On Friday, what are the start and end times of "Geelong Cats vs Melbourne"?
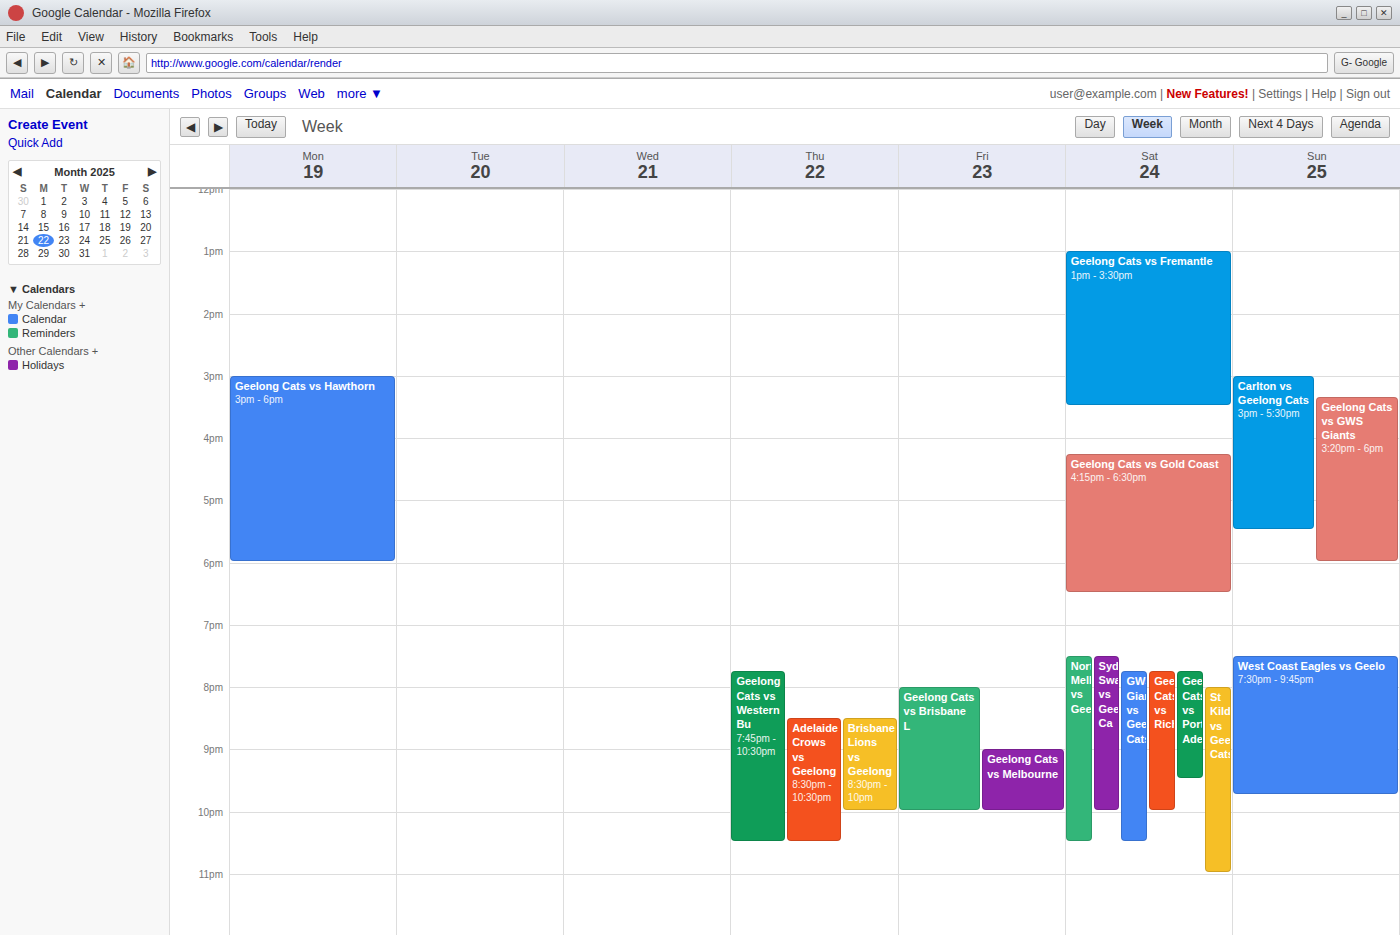
9:00 PM to 10:00 PM